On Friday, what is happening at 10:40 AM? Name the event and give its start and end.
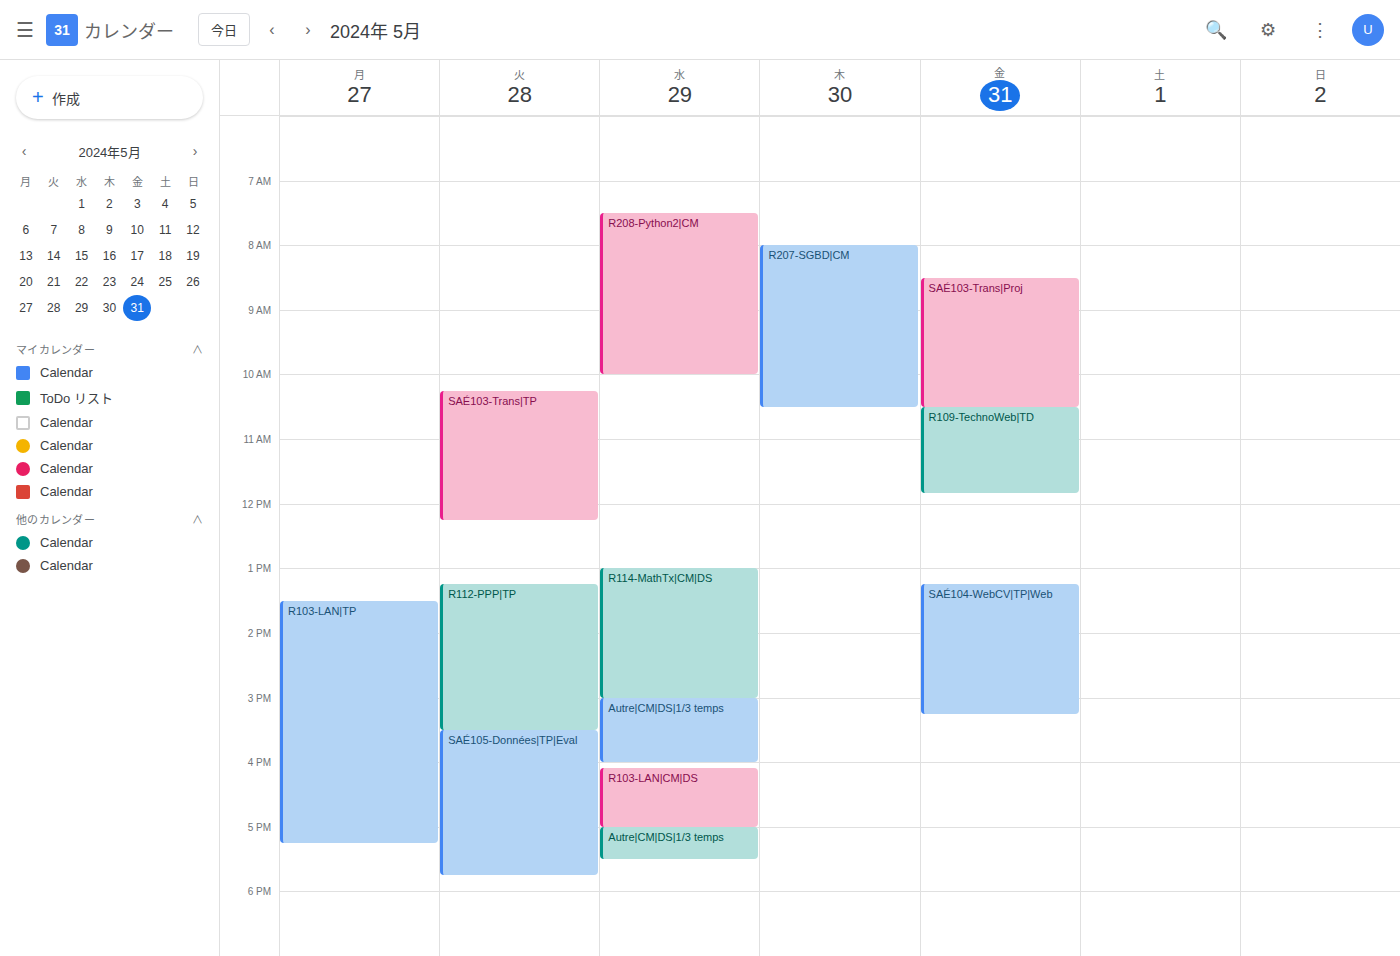
"R109-TechnoWeb|TD", 10:30 AM to 11:50 AM